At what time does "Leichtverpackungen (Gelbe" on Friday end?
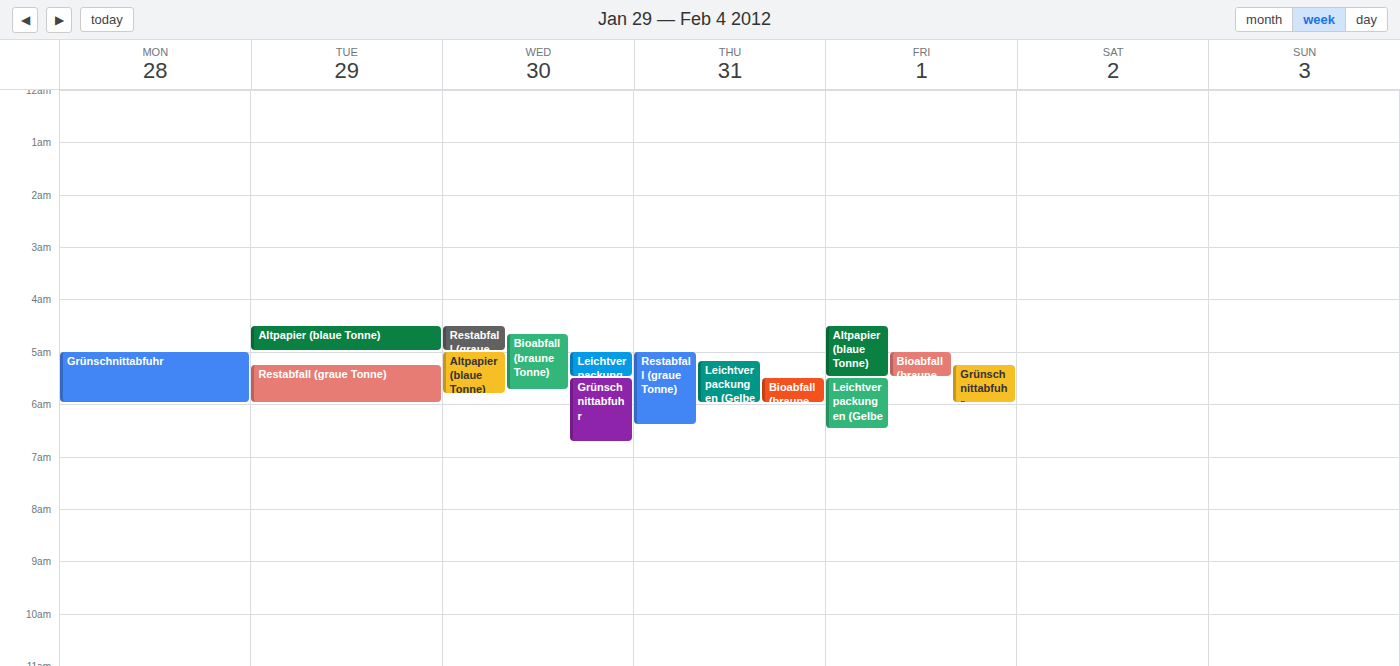
6:30 AM